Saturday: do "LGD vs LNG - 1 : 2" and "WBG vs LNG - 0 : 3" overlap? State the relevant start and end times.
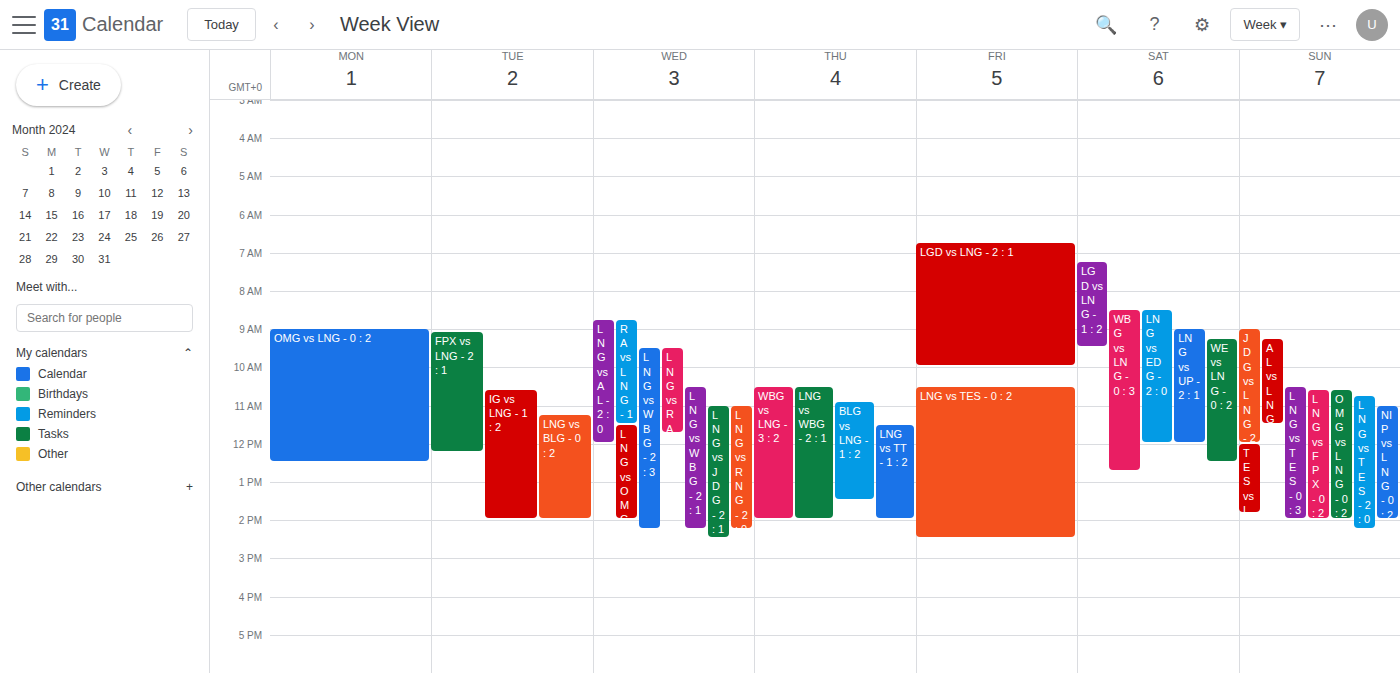
"WBG vs LNG - 0 : 3" starts at 8:30 AM, before "LGD vs LNG - 1 : 2" ends at 9:30 AM -- they overlap.